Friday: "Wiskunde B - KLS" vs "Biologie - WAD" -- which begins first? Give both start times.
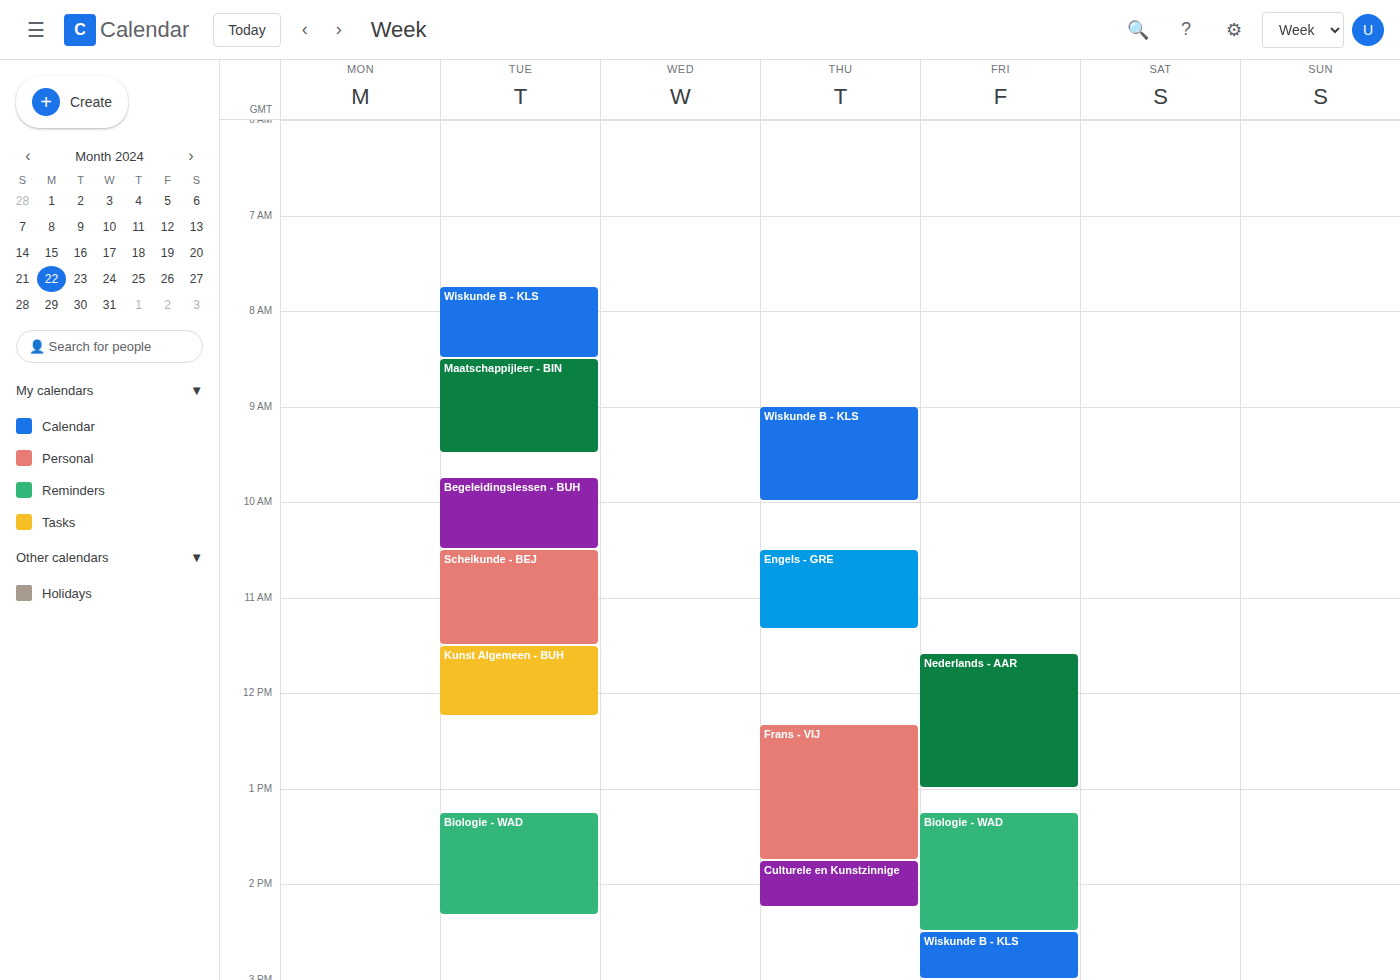
"Biologie - WAD" 1:15 PM; "Wiskunde B - KLS" 2:30 PM.